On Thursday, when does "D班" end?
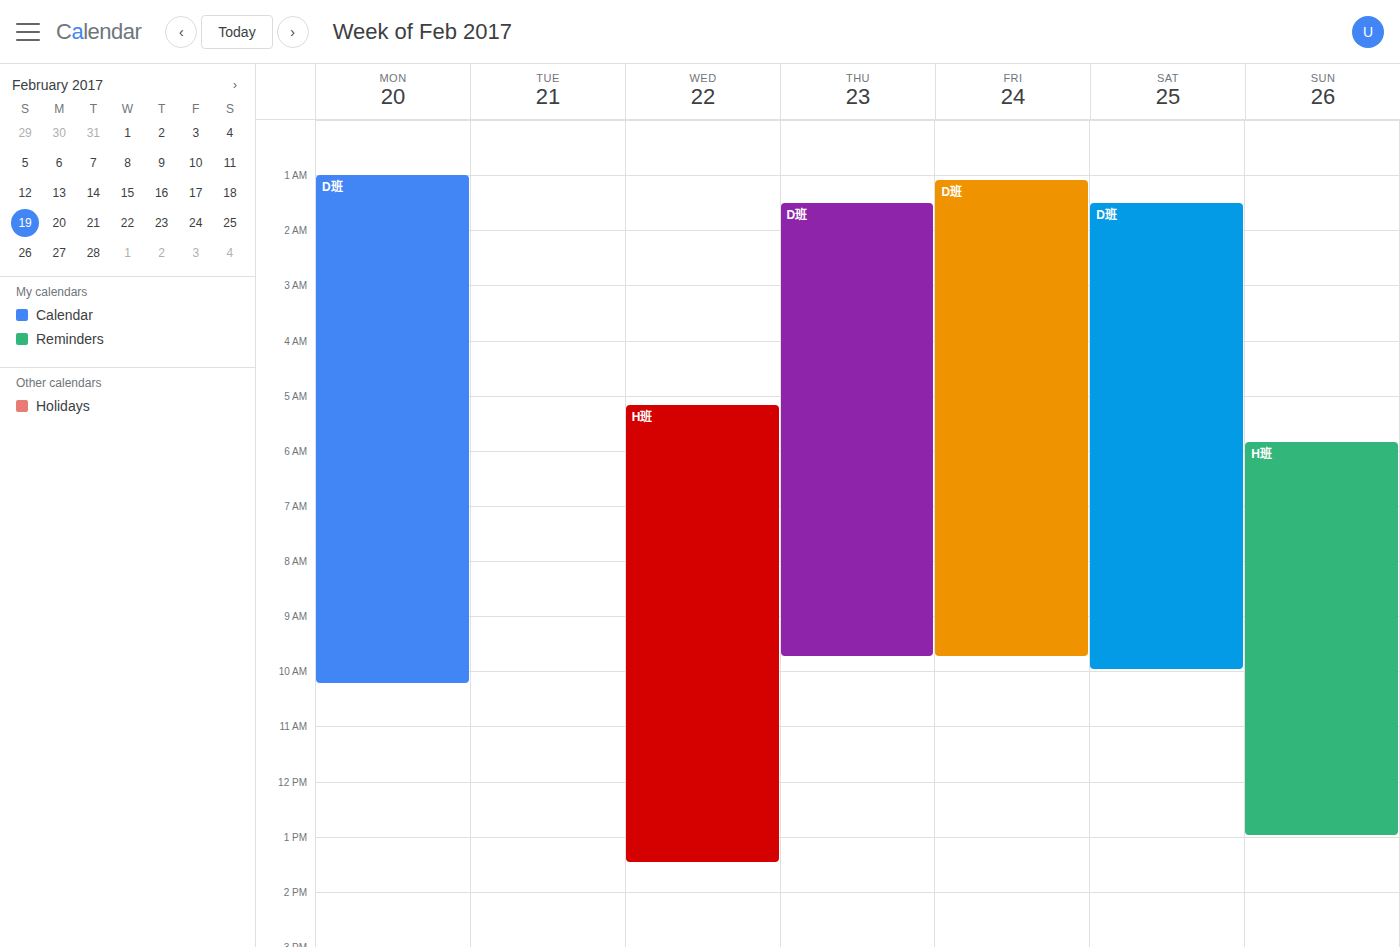
9:45 AM